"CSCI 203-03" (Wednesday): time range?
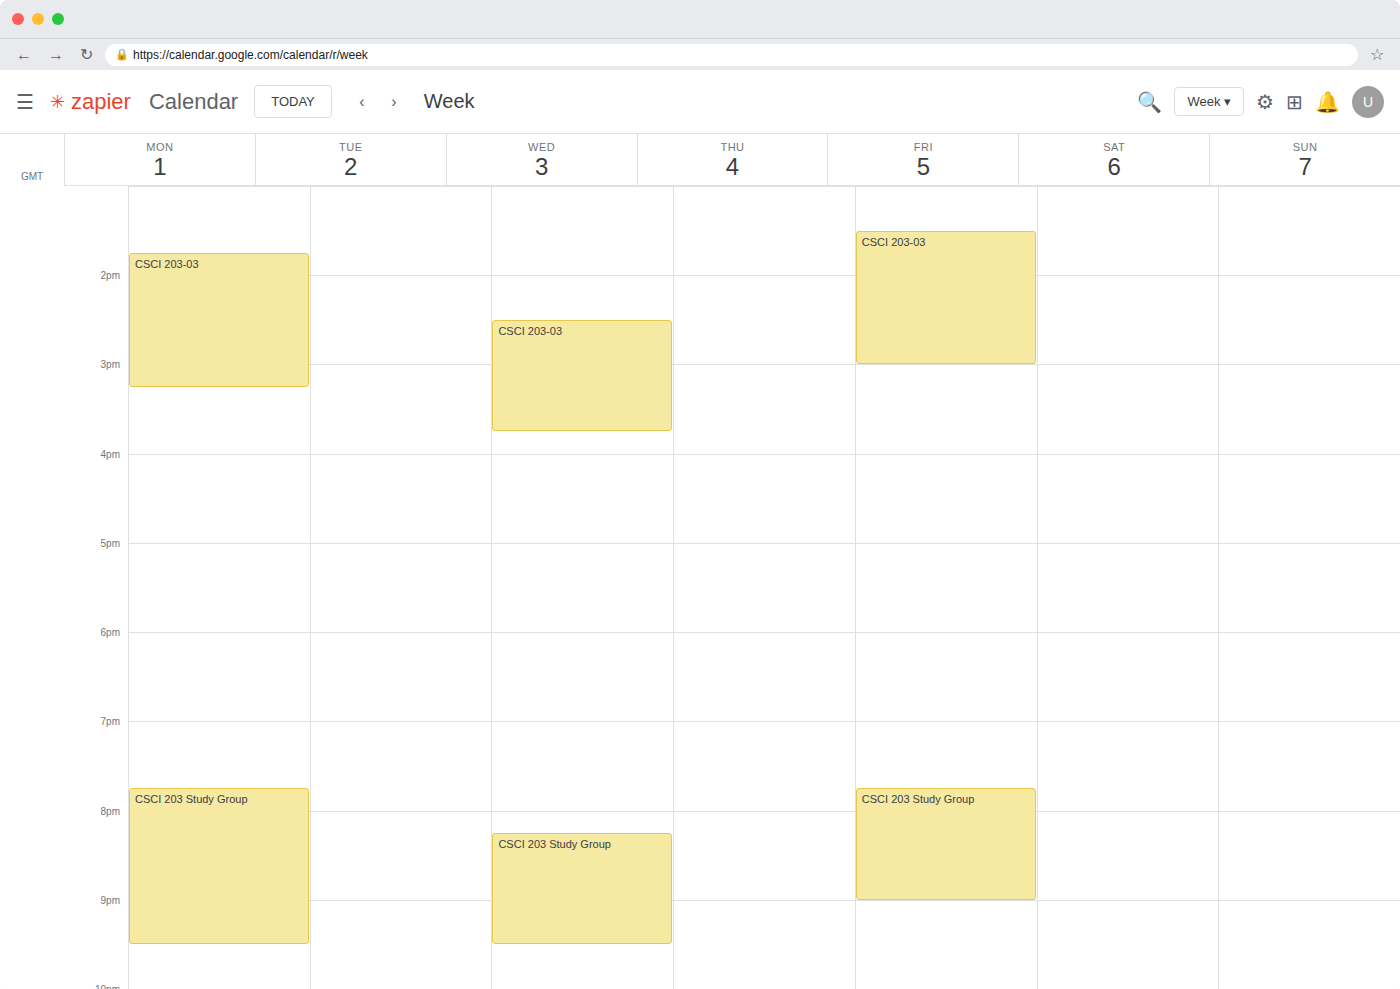
14:30 to 15:45